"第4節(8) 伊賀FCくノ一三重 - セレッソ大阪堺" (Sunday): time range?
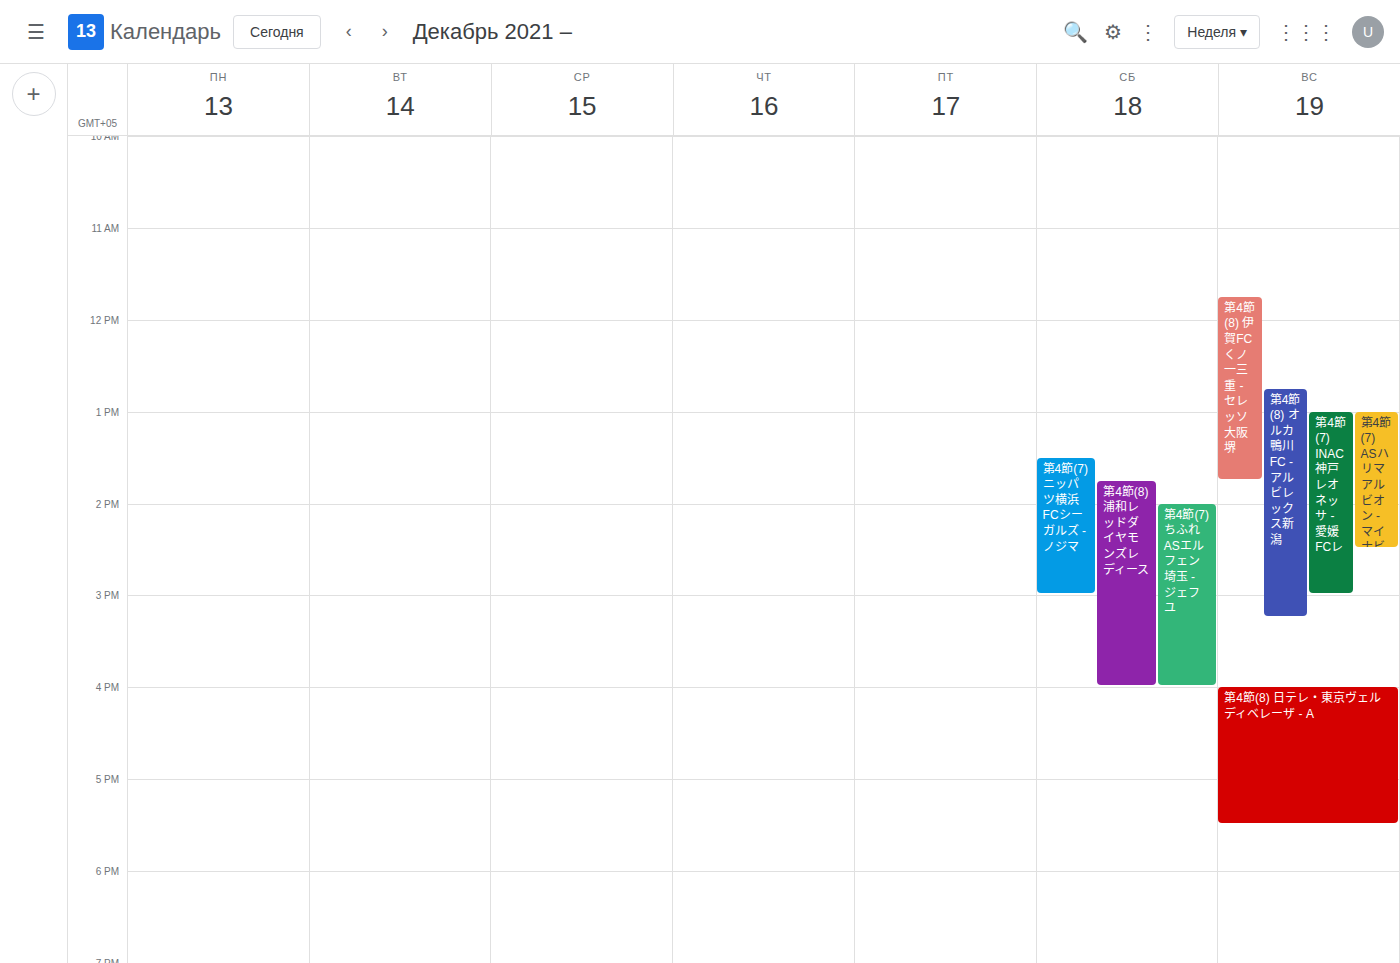
11:45 AM to 1:45 PM